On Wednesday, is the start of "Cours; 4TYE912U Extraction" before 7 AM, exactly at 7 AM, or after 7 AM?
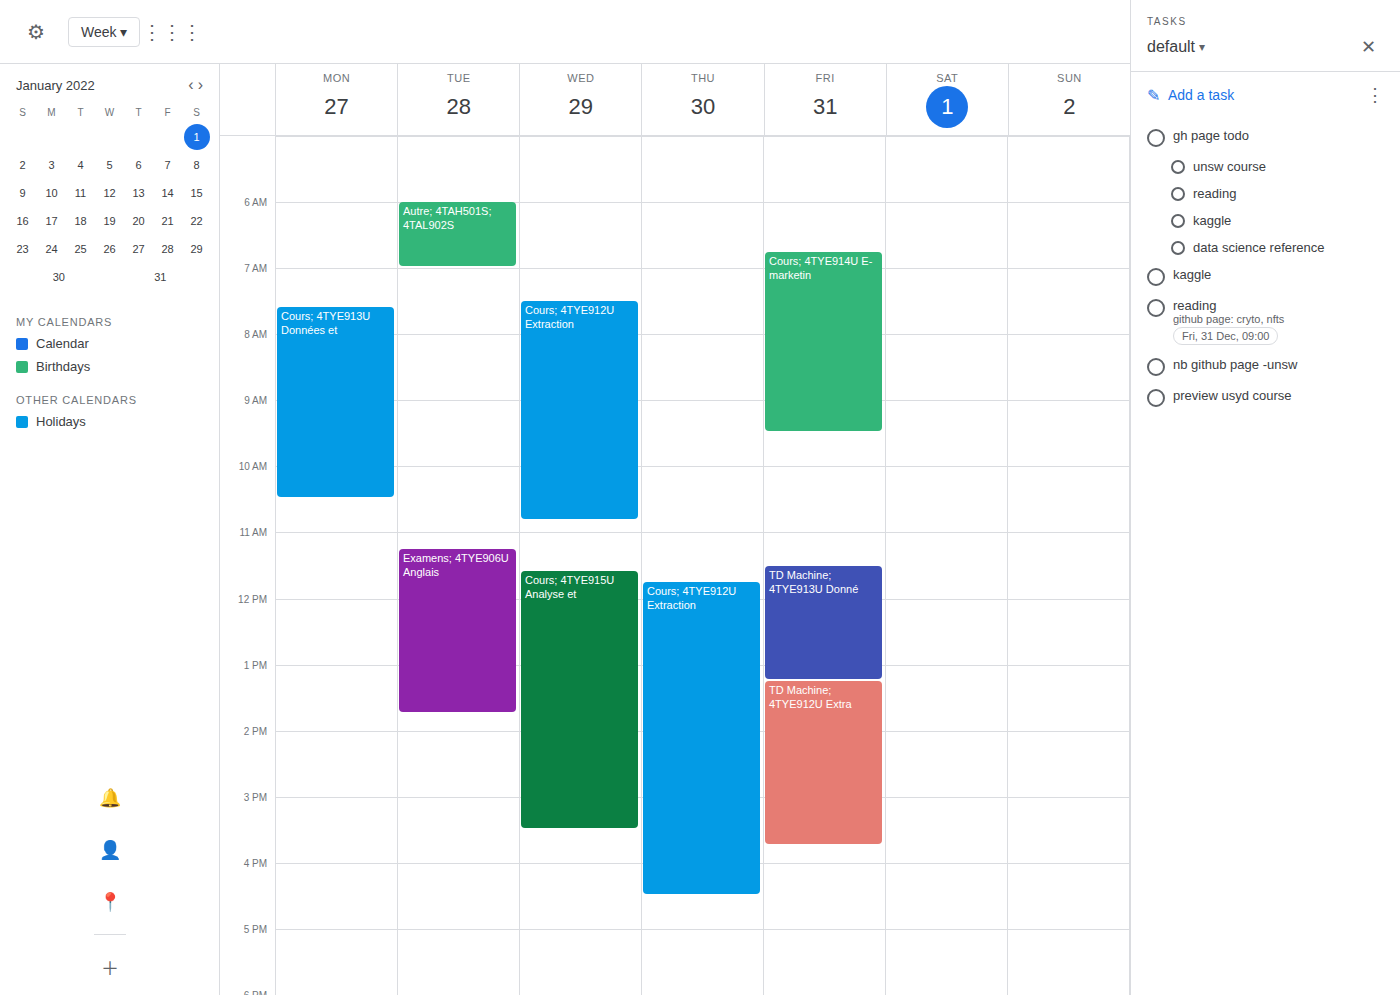
7:30 AM -- after 7 AM, 30 minutes below the 7 AM line.